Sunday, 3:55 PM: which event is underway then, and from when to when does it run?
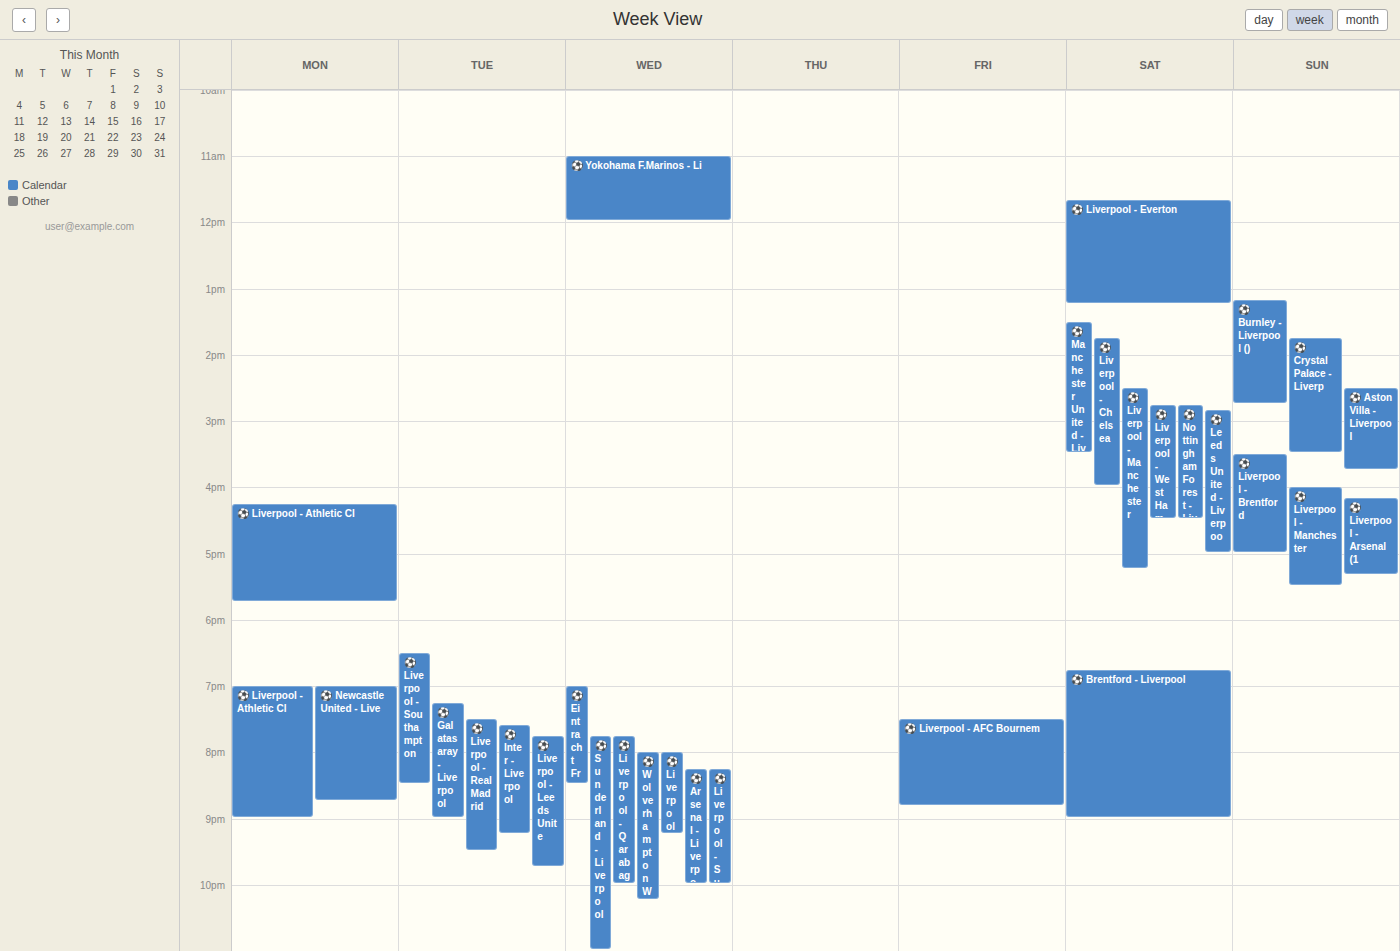
"⚽️ Liverpool - Brentford", 3:30 PM to 5:00 PM